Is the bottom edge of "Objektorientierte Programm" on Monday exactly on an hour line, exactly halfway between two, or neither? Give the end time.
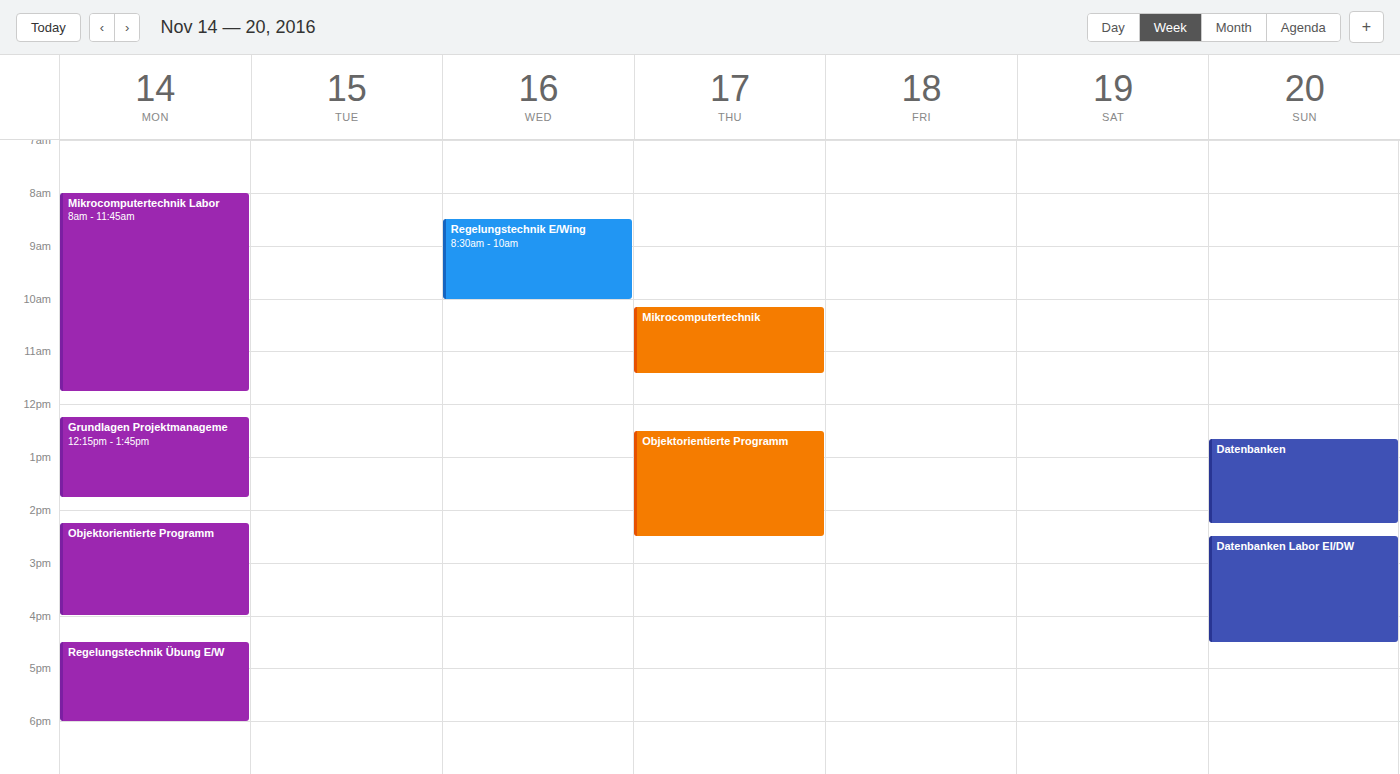
16:00 -- exactly on the 16:00 line.